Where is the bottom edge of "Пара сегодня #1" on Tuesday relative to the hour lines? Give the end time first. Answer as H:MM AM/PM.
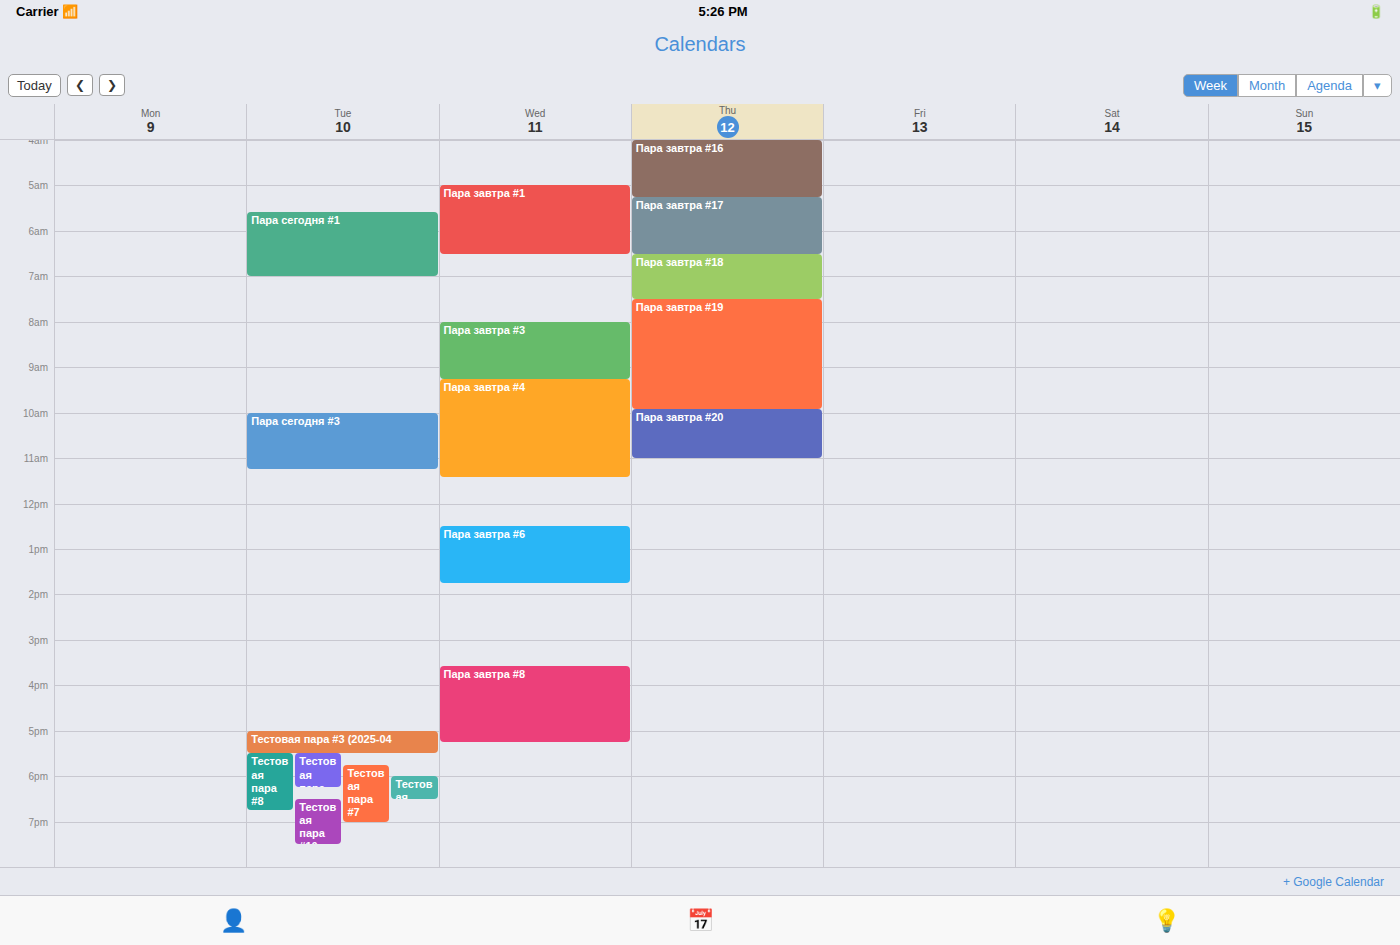
7:00 AM -- exactly on the 7 AM line.